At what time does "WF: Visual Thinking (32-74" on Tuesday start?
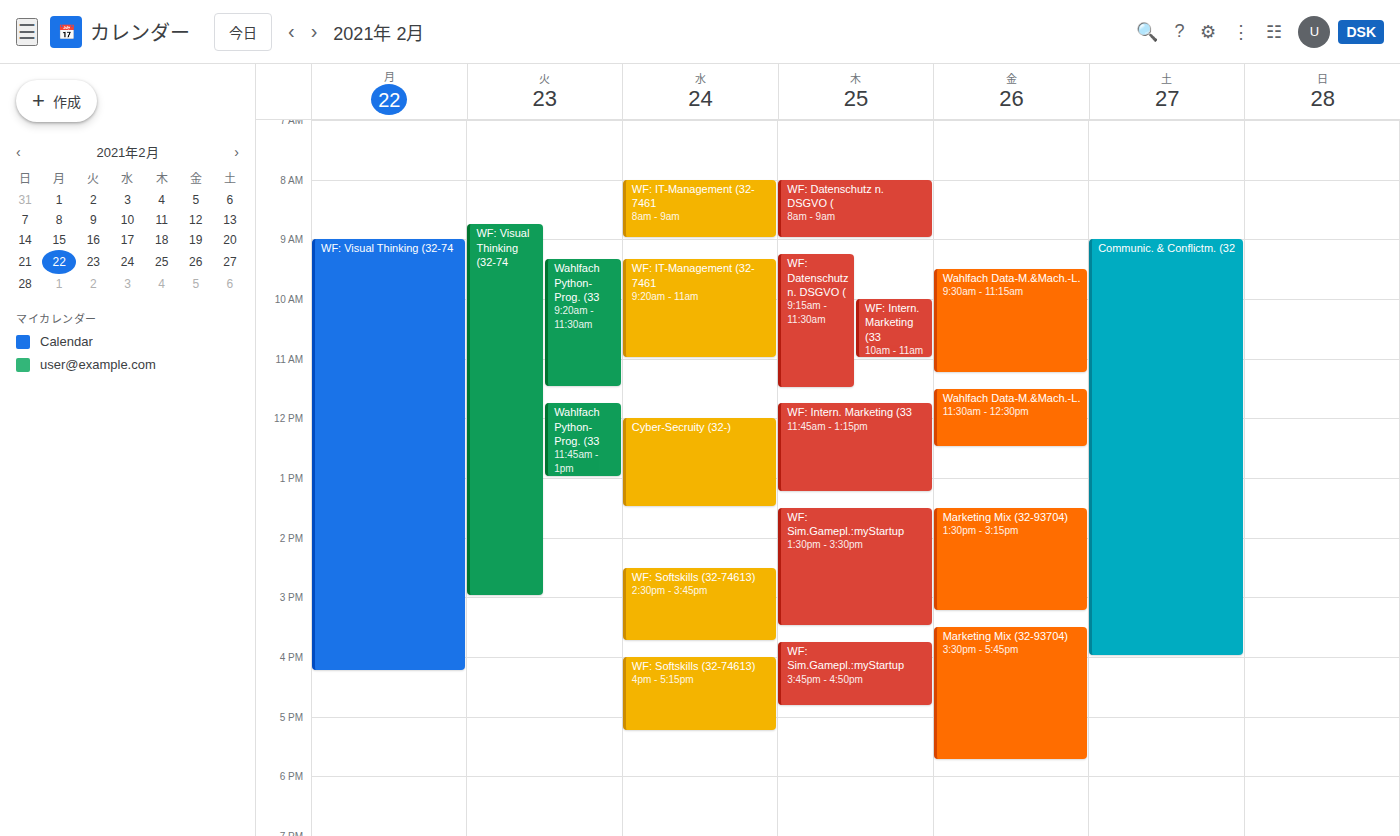
8:45 AM